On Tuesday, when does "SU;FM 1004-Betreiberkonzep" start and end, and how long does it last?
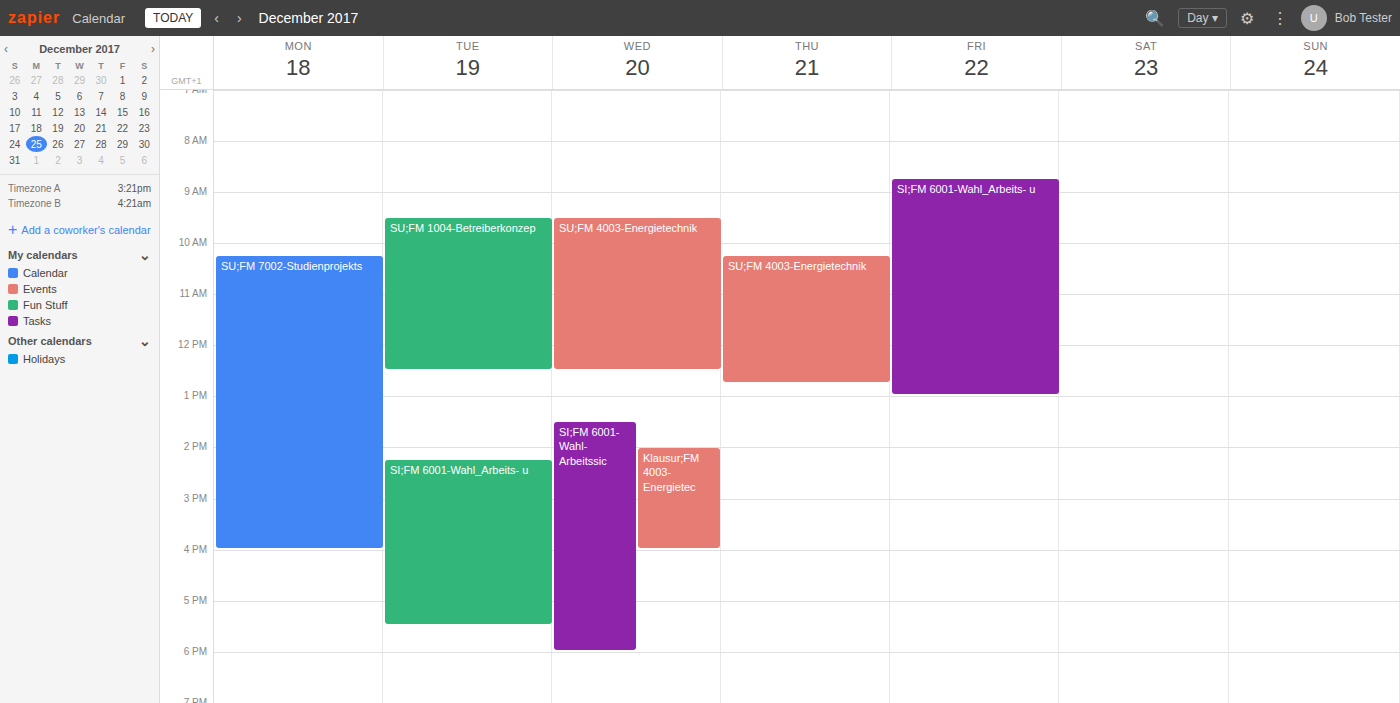
09:30 to 12:30, 3 hours